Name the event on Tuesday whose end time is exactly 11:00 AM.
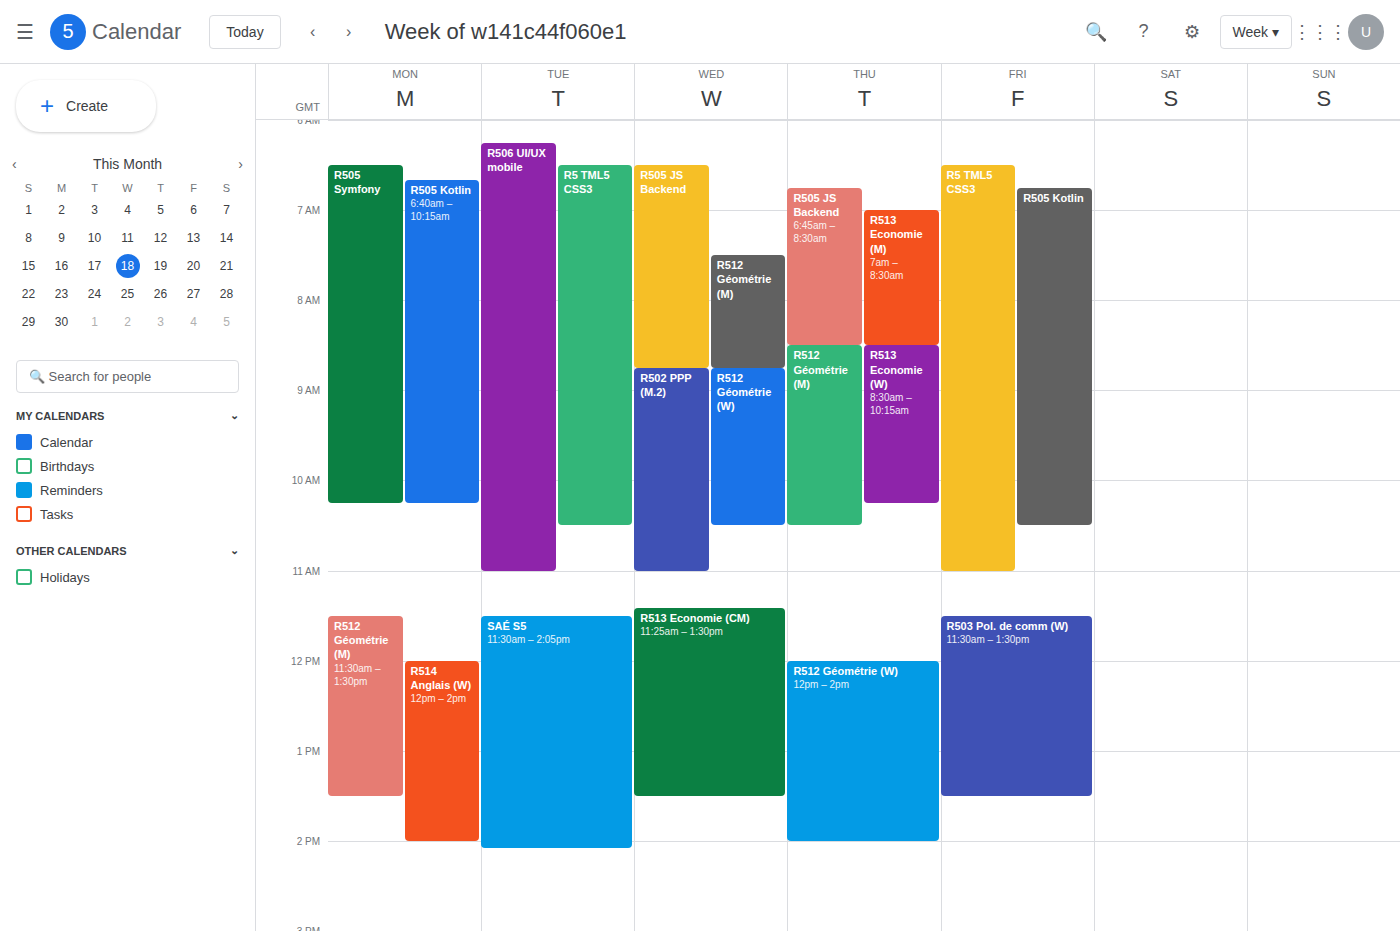
"R506 UI/UX mobile"